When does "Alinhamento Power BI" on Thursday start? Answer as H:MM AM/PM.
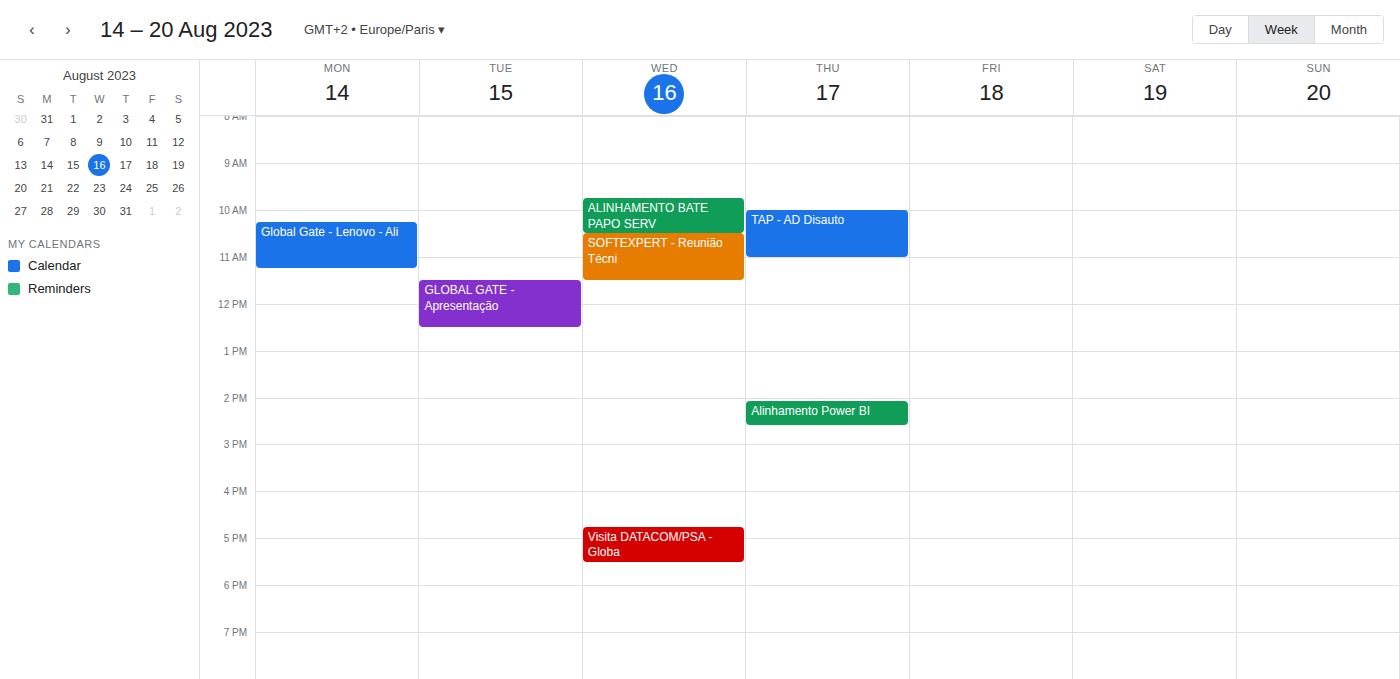
2:05 PM